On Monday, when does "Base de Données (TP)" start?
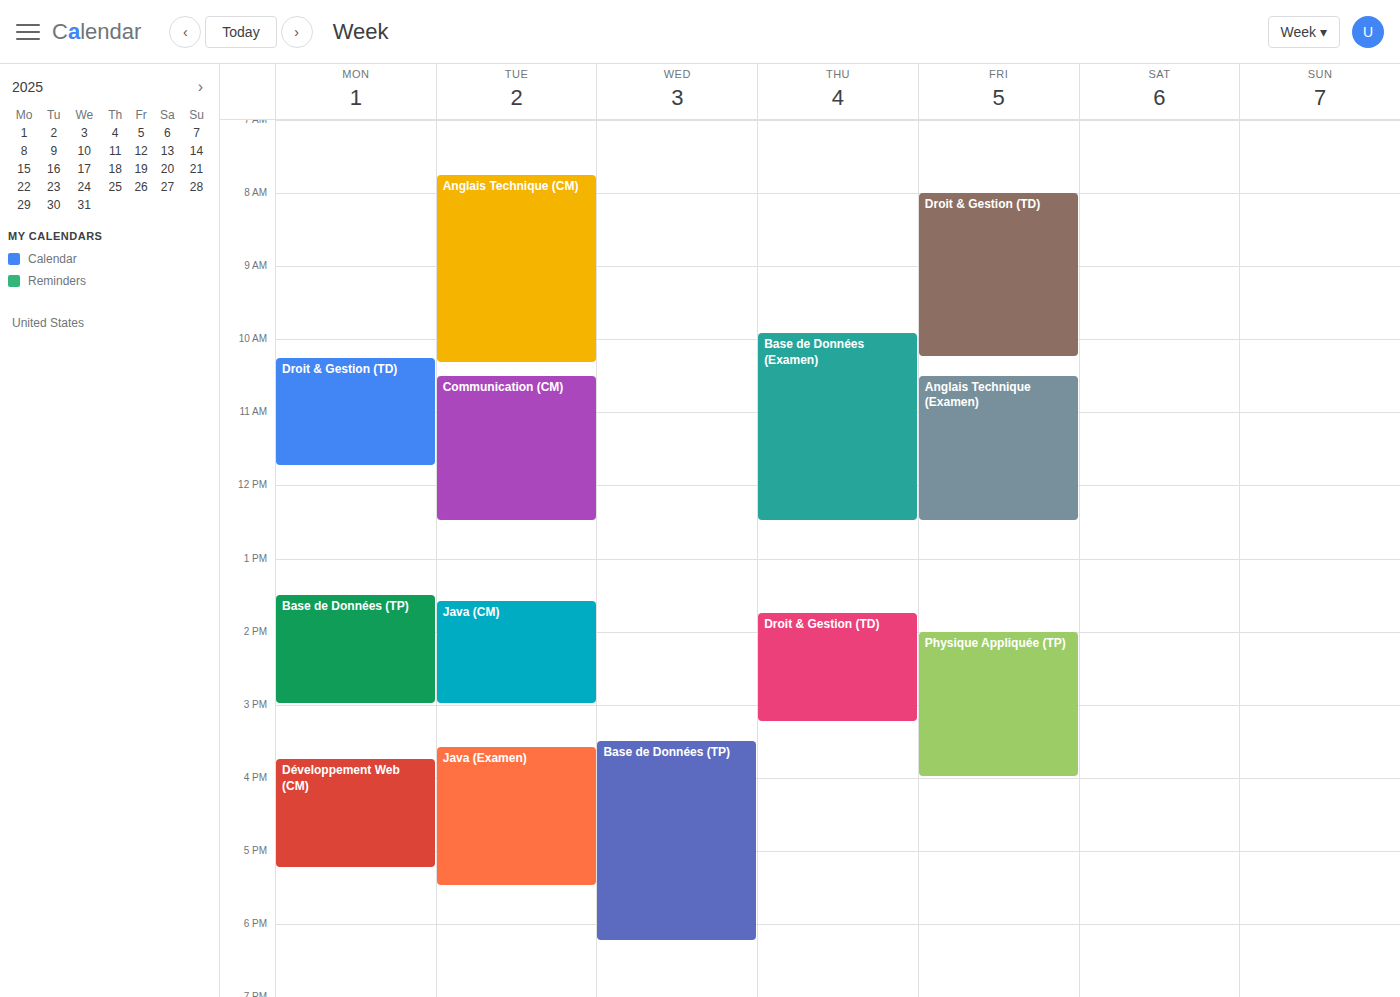
1:30 PM